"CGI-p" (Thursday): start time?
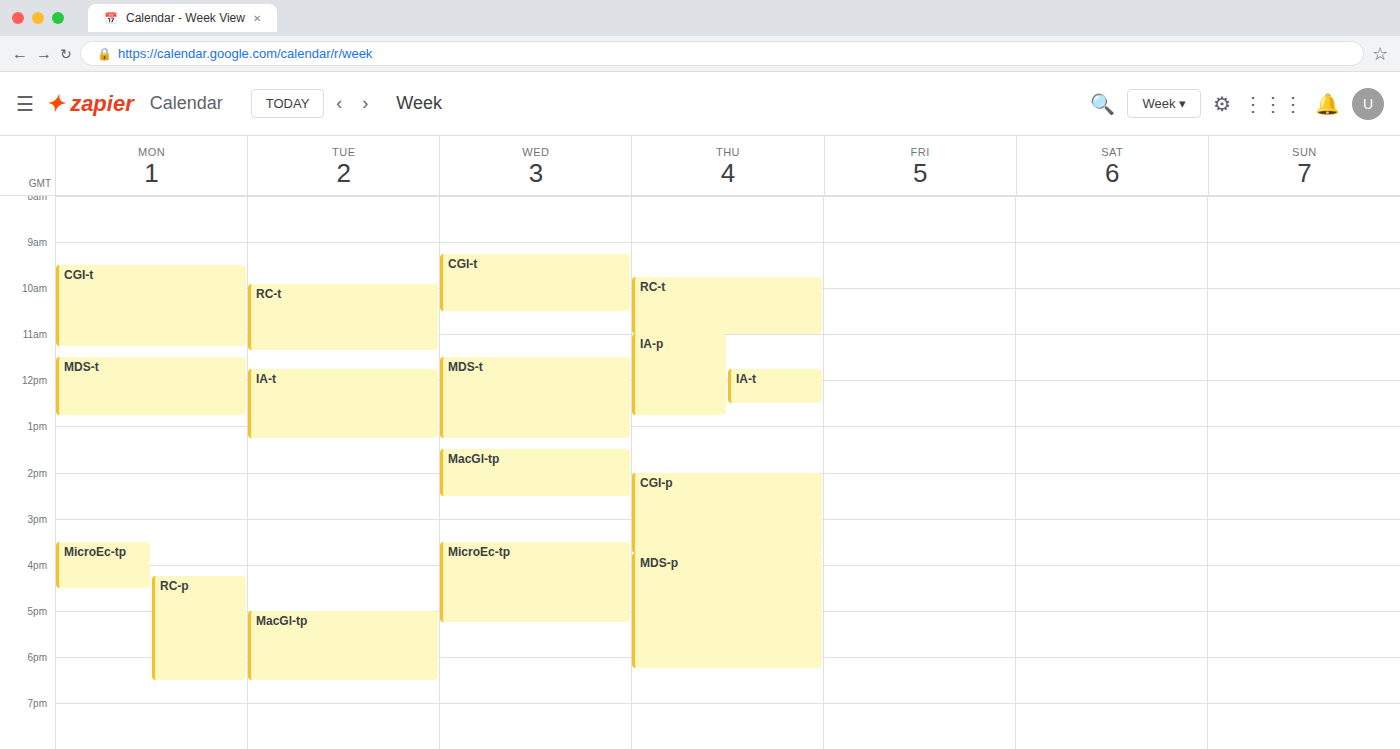
2:00 PM